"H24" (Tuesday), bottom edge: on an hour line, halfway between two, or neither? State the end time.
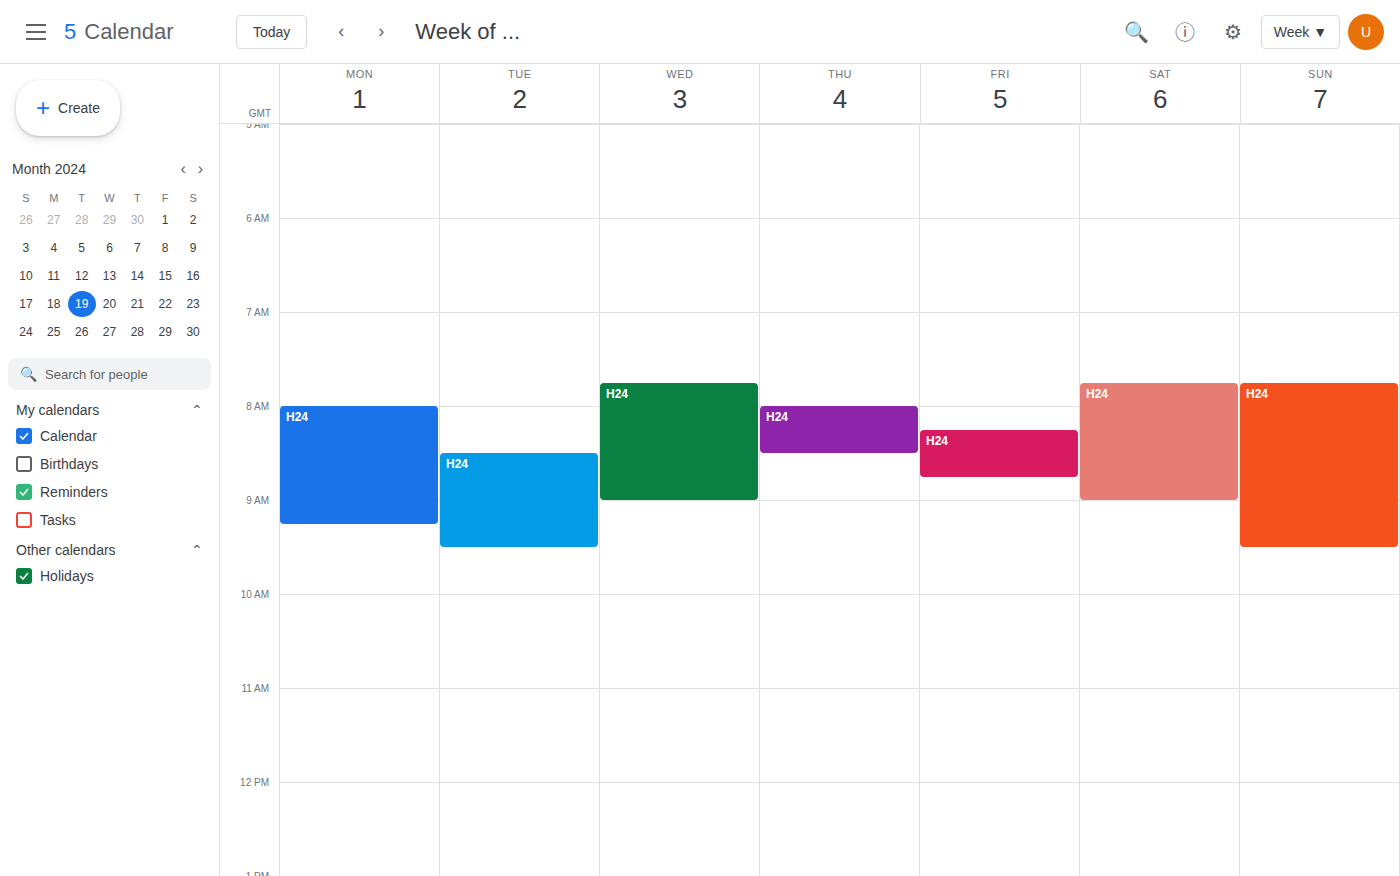
09:30 -- halfway between the 09:00 and 10:00 lines.